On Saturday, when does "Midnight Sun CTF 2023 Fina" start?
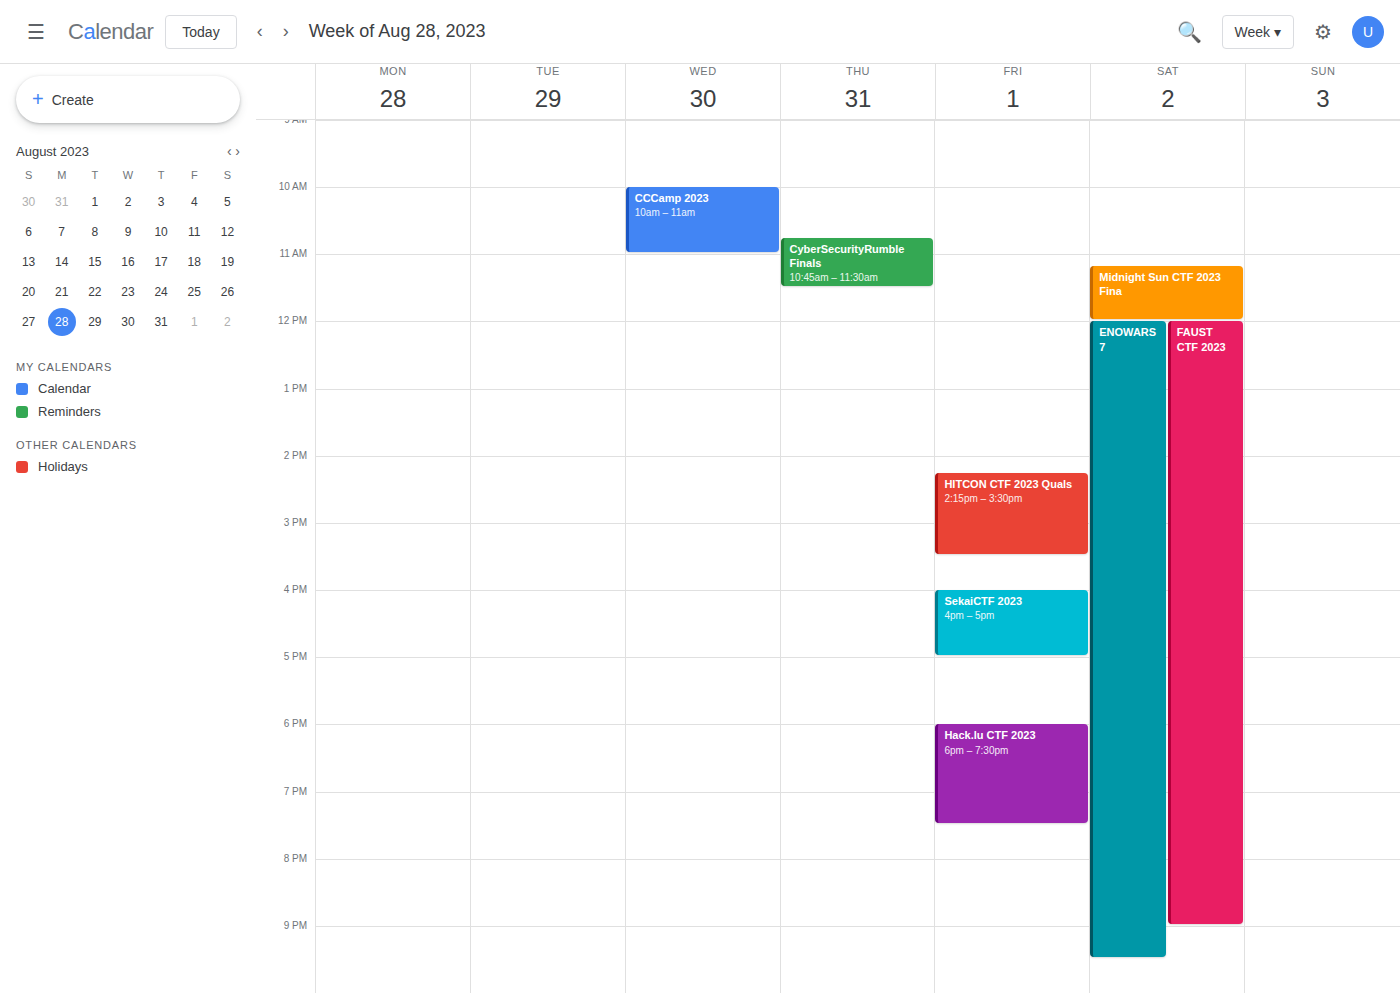
11:10 AM